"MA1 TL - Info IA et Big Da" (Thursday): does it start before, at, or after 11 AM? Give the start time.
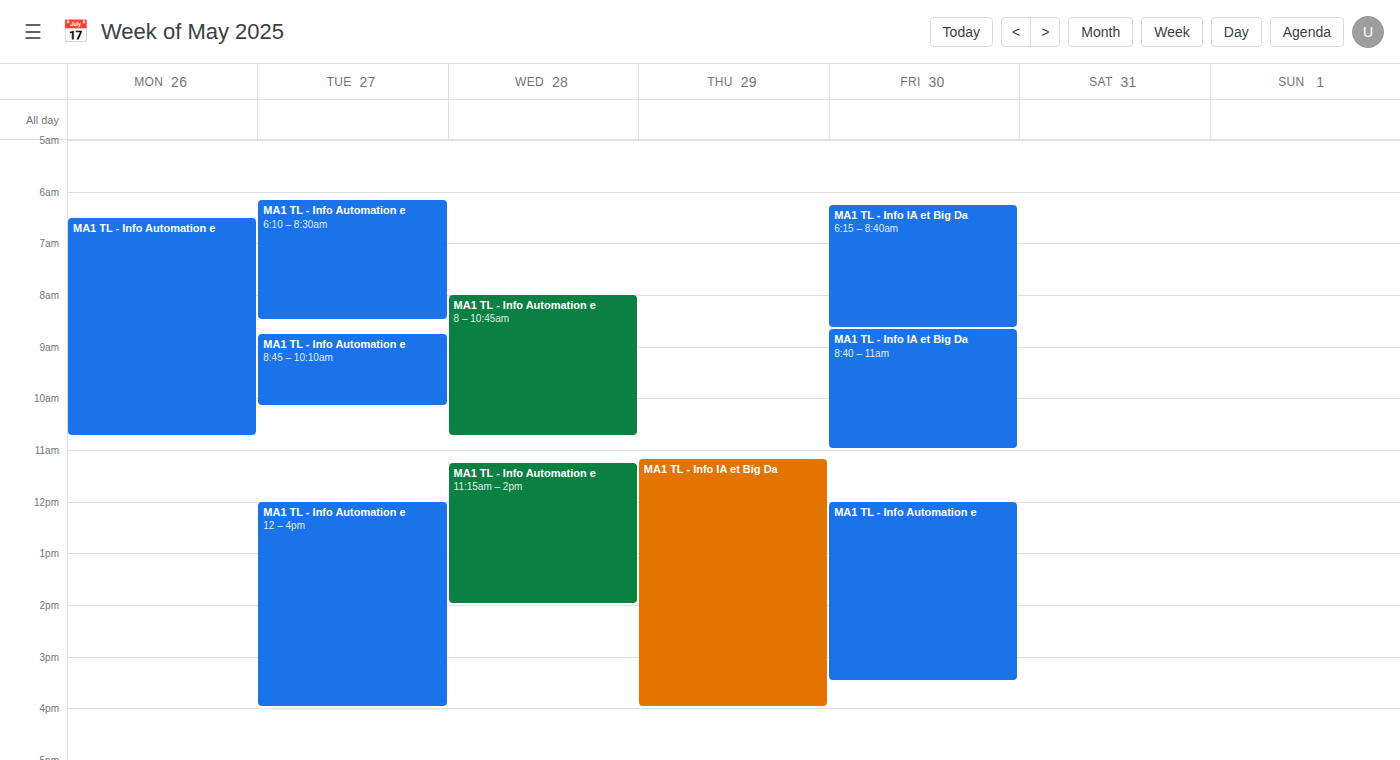
11:10 AM -- after 11 AM, 10 minutes below the 11 AM line.